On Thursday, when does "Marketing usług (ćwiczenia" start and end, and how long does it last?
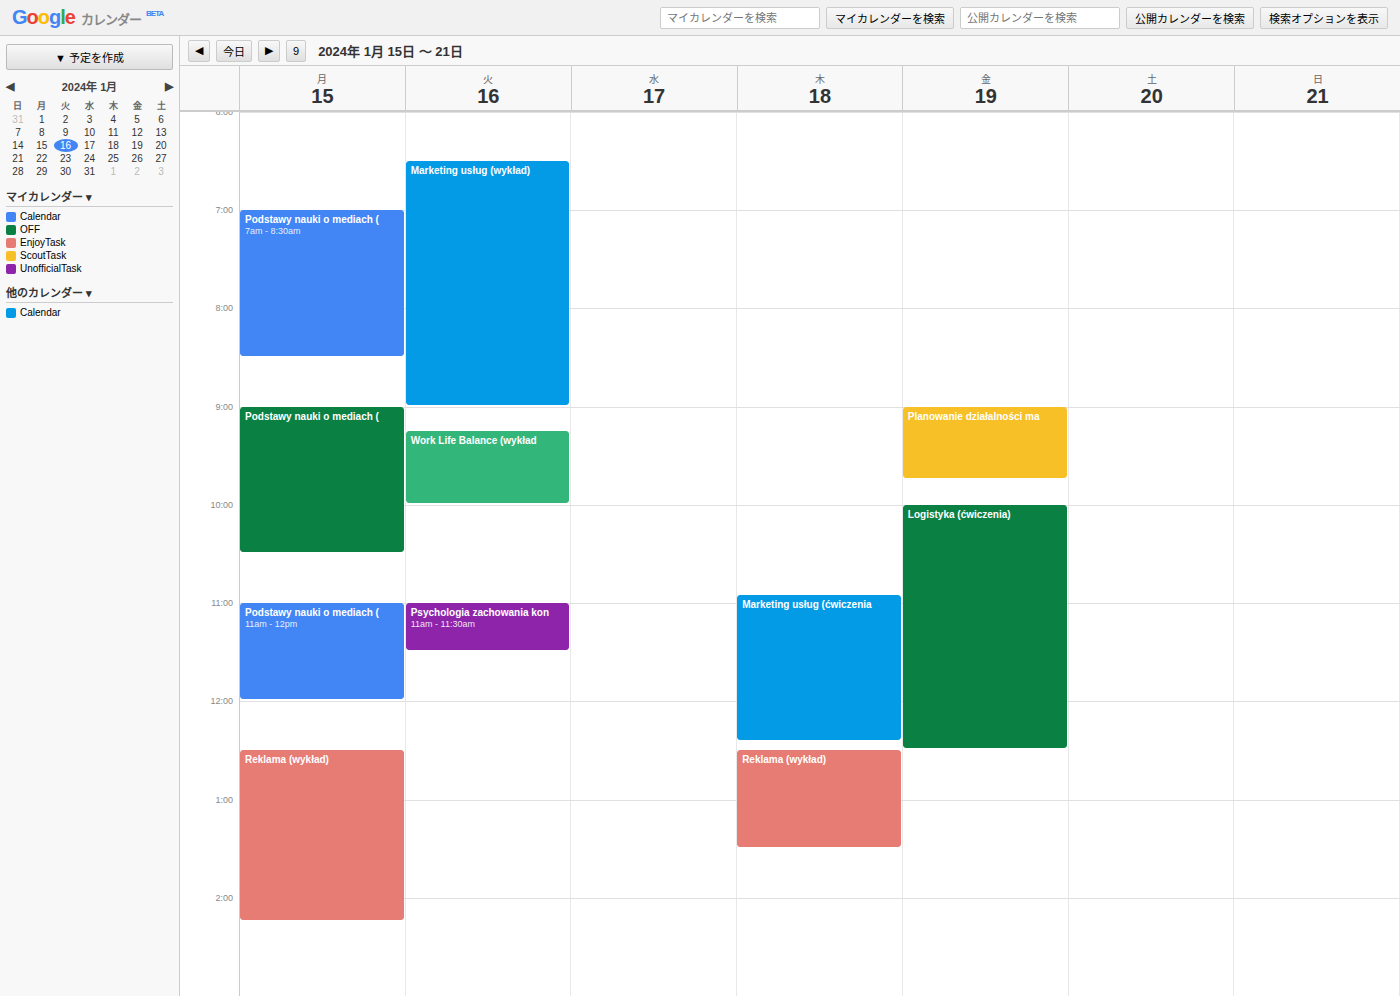
10:55 AM to 12:25 PM, 1 hour 30 minutes